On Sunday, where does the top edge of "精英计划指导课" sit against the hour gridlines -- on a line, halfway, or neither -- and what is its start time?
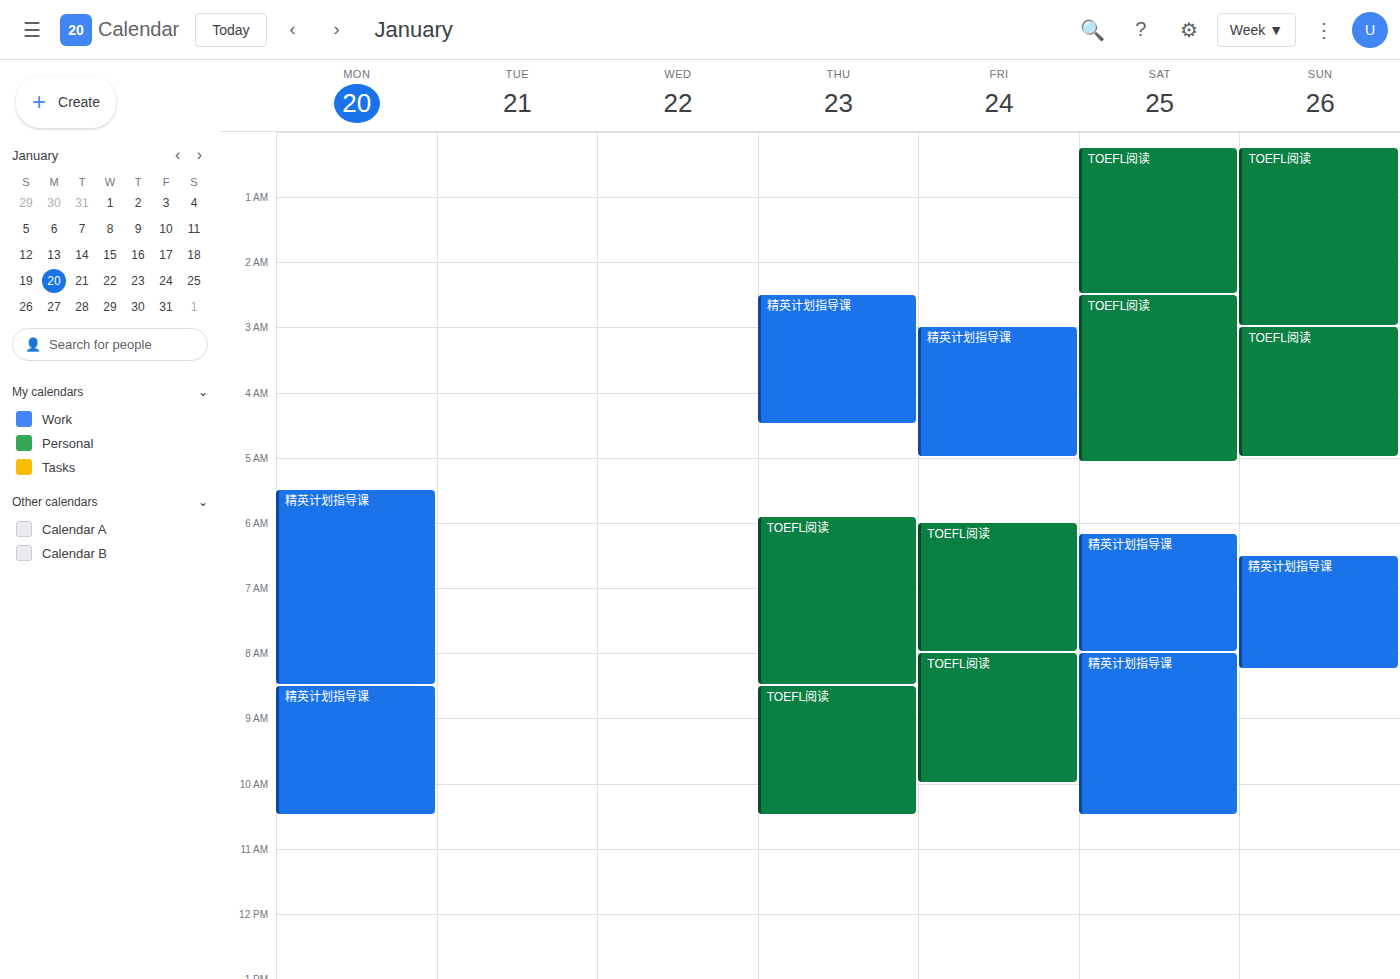
6:30 AM -- halfway between the 6 AM and 7 AM lines.